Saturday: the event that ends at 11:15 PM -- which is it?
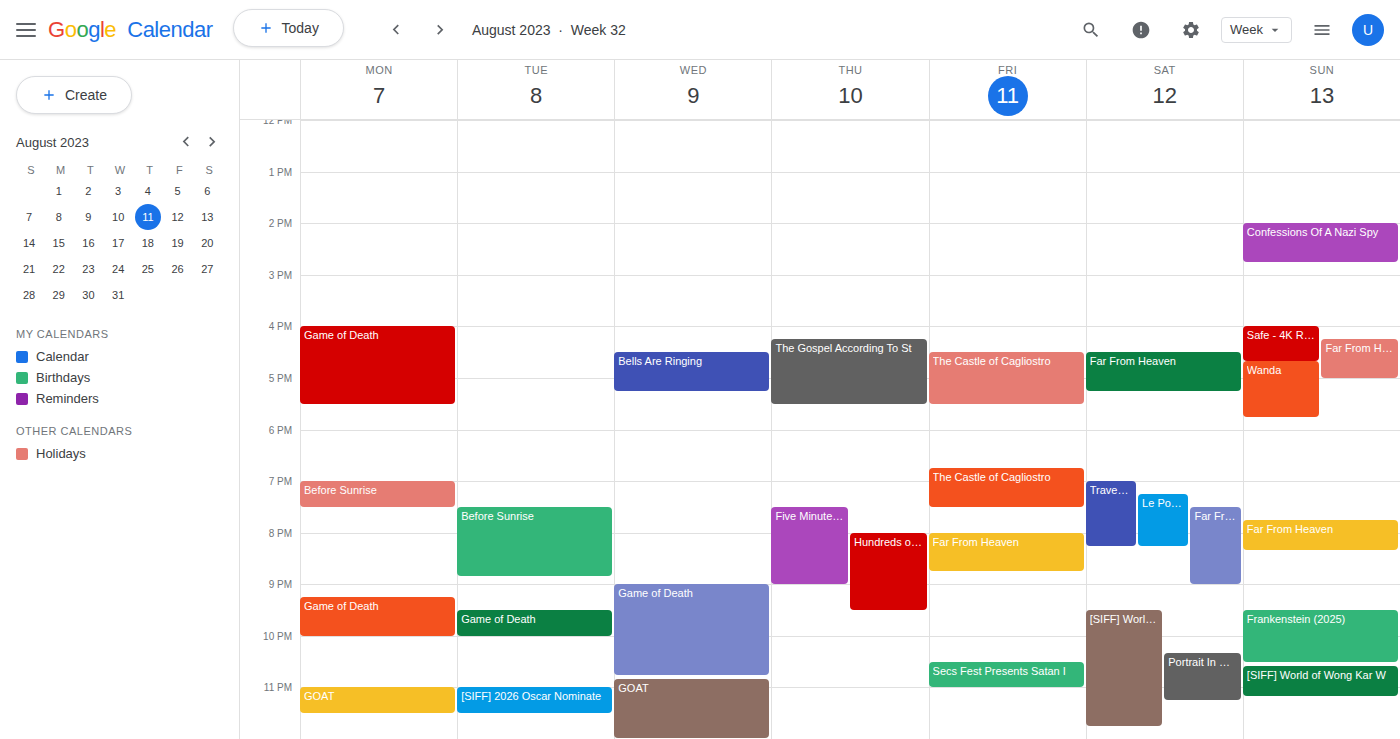
"Portrait In Crystal"